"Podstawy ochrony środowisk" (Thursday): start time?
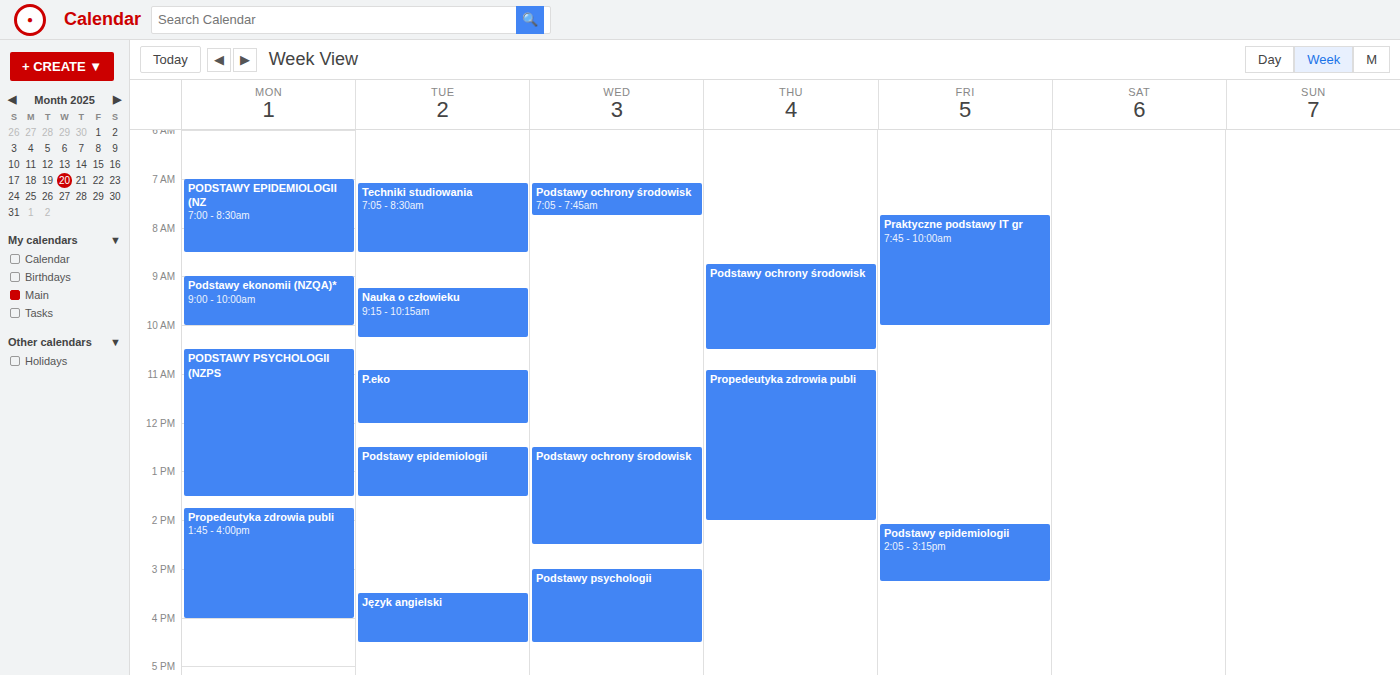
8:45 AM